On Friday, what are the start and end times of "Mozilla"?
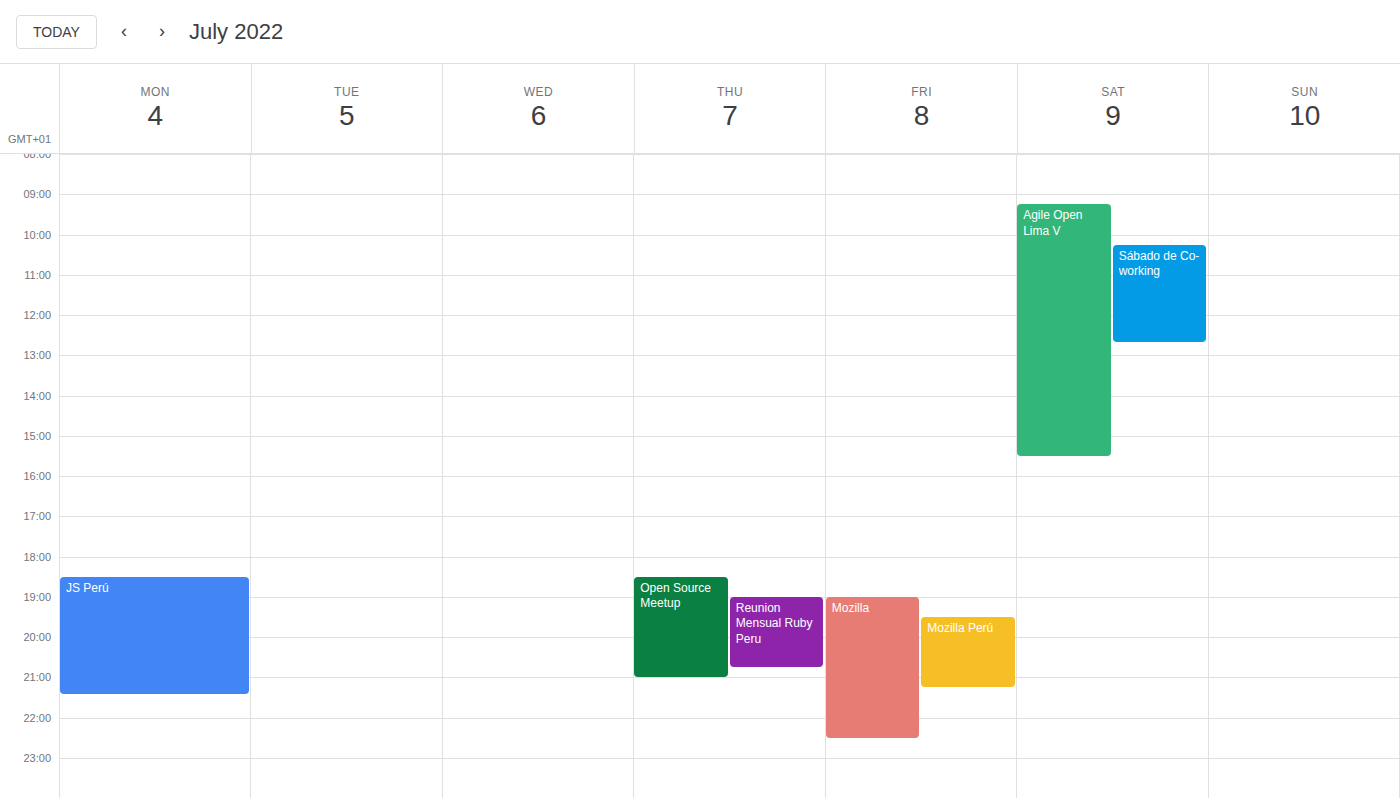
7:00 PM to 10:30 PM